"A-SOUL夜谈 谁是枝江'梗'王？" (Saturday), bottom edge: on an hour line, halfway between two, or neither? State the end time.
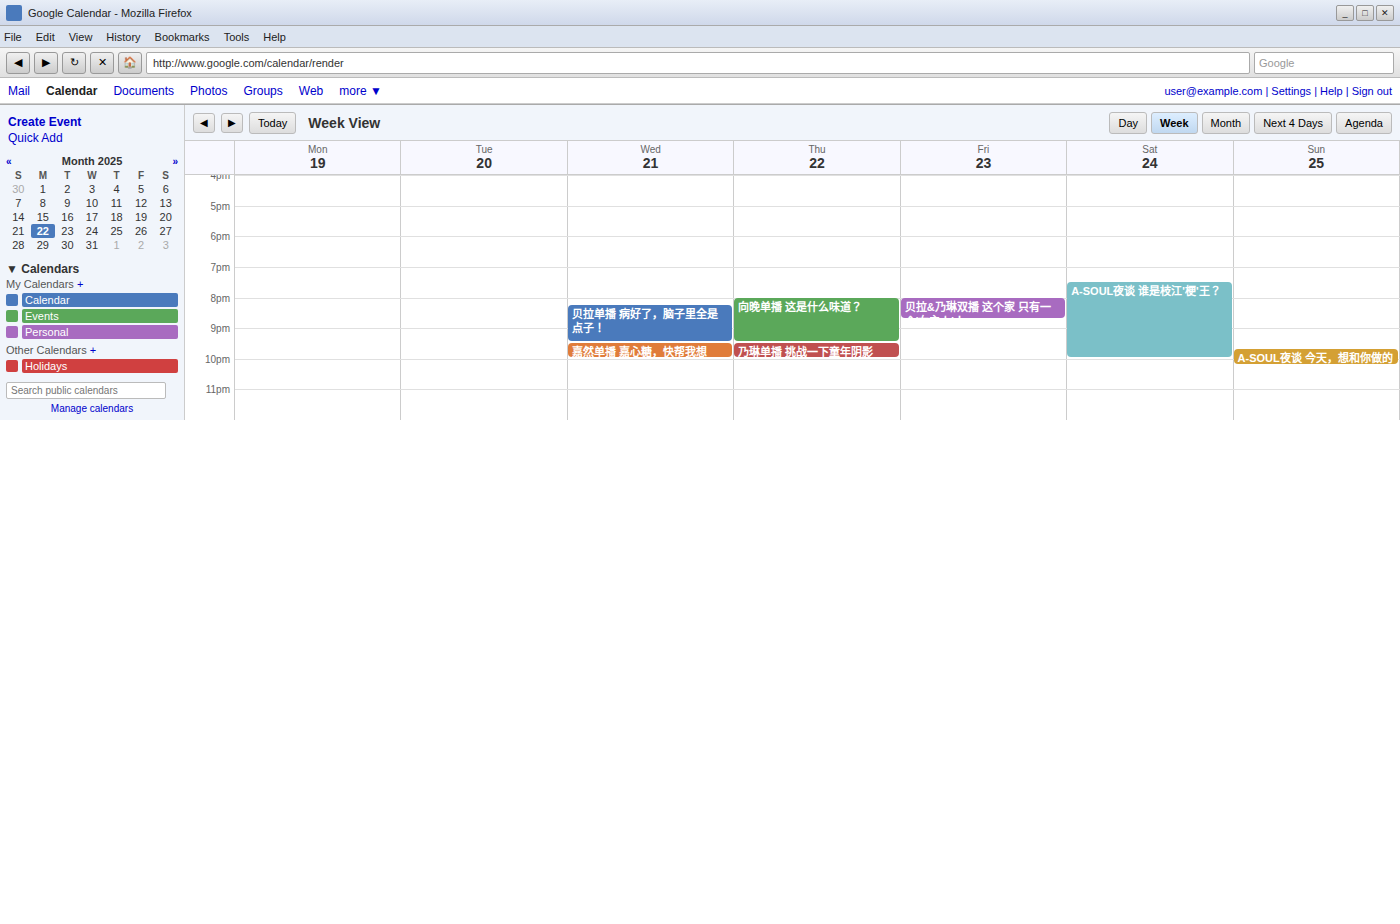
10:00 PM -- exactly on the 10 PM line.